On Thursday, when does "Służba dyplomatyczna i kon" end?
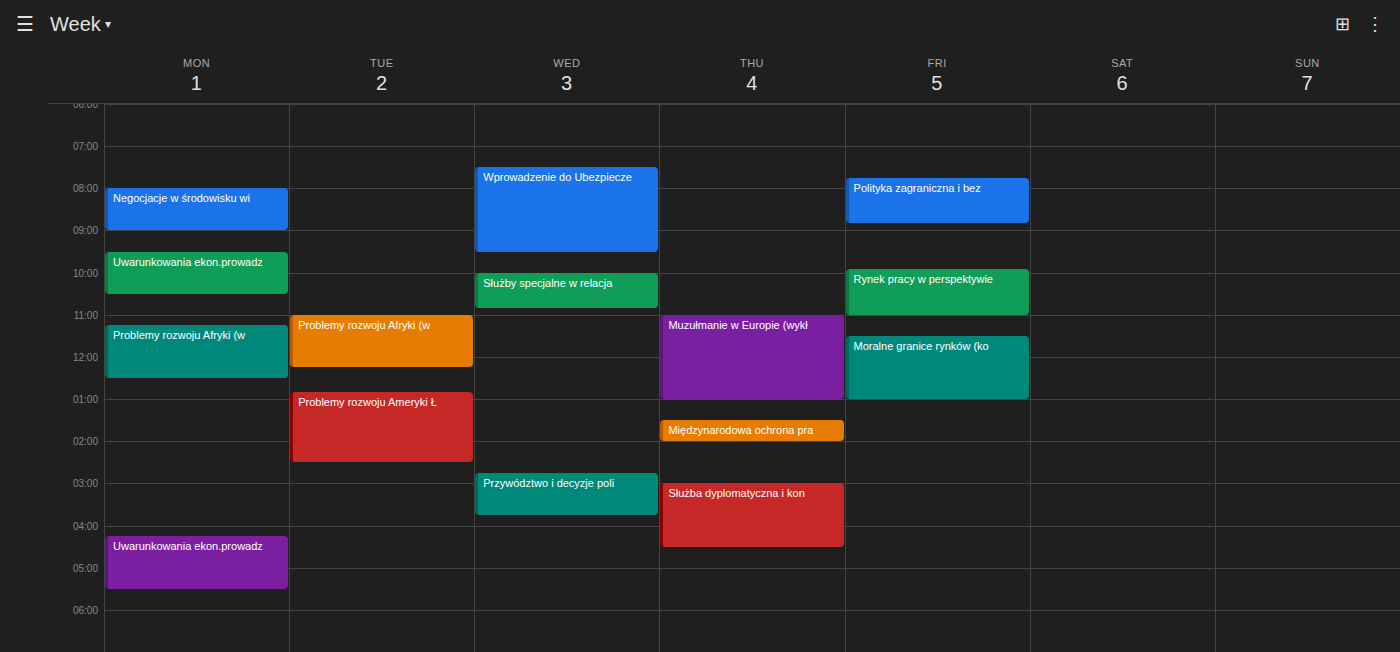
4:30 PM